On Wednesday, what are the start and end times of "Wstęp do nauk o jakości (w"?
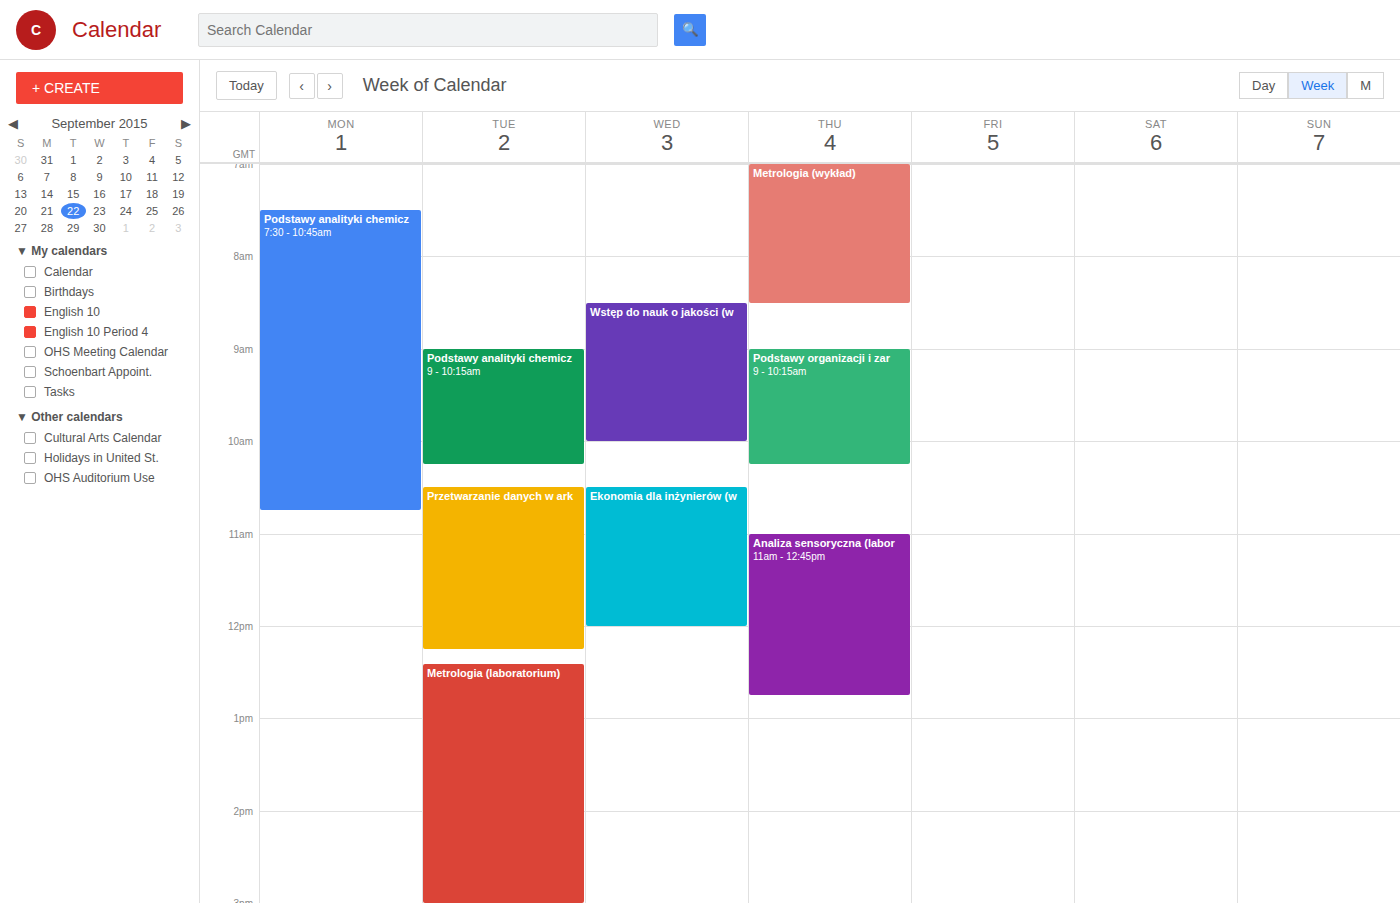
8:30 AM to 10:00 AM